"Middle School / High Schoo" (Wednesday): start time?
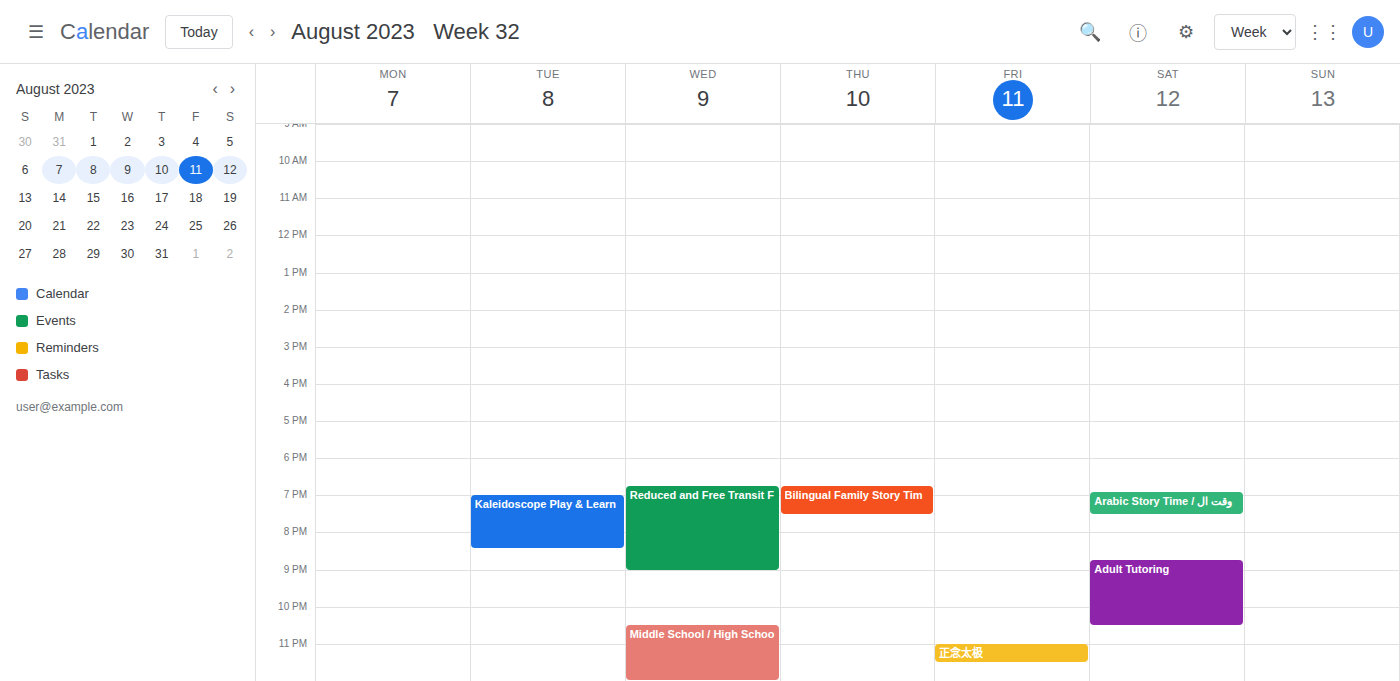
10:30 PM